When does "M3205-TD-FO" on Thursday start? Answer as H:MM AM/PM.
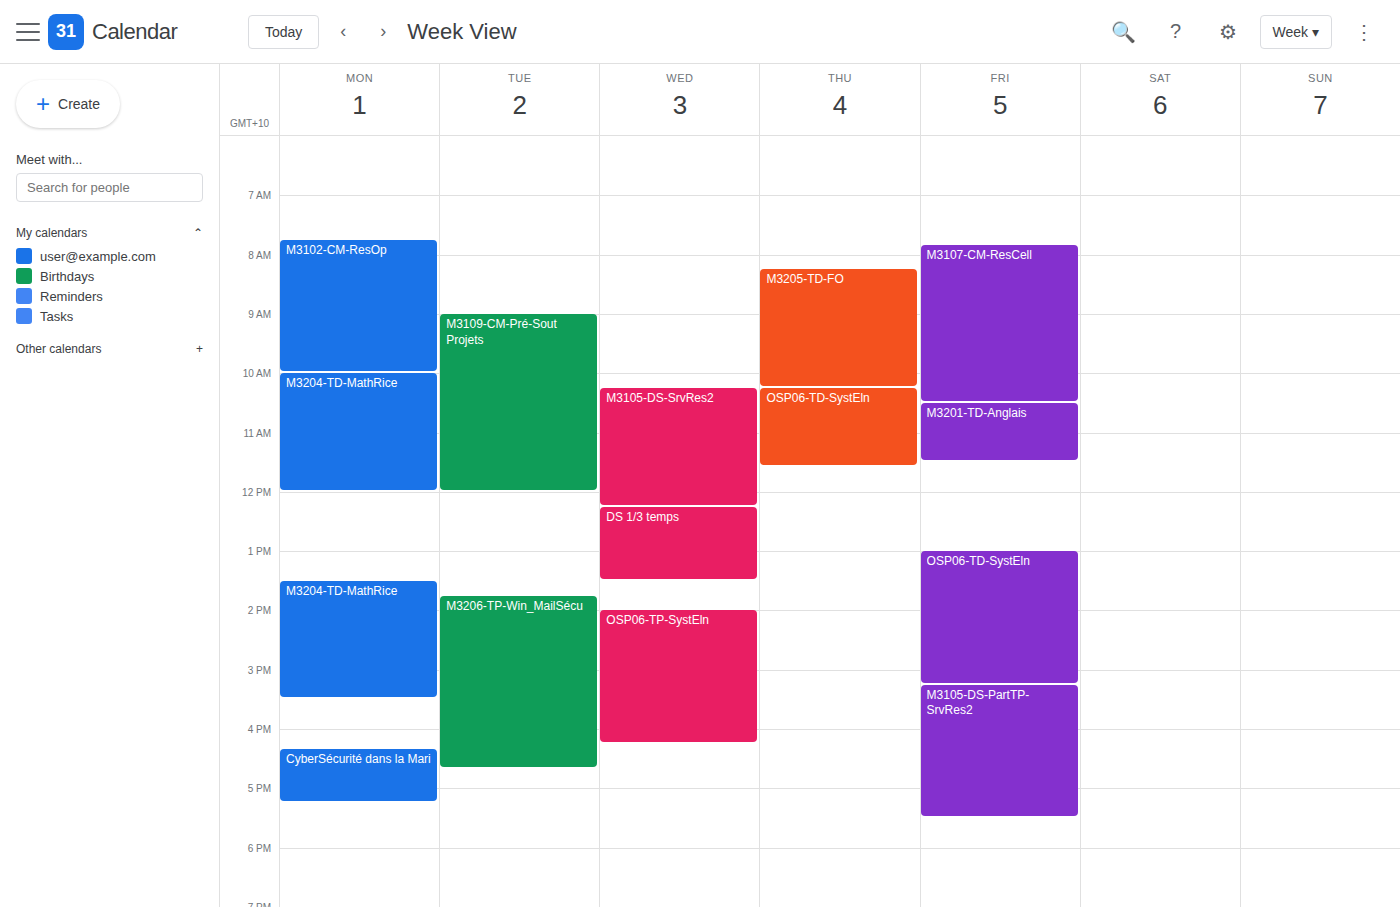
8:15 AM